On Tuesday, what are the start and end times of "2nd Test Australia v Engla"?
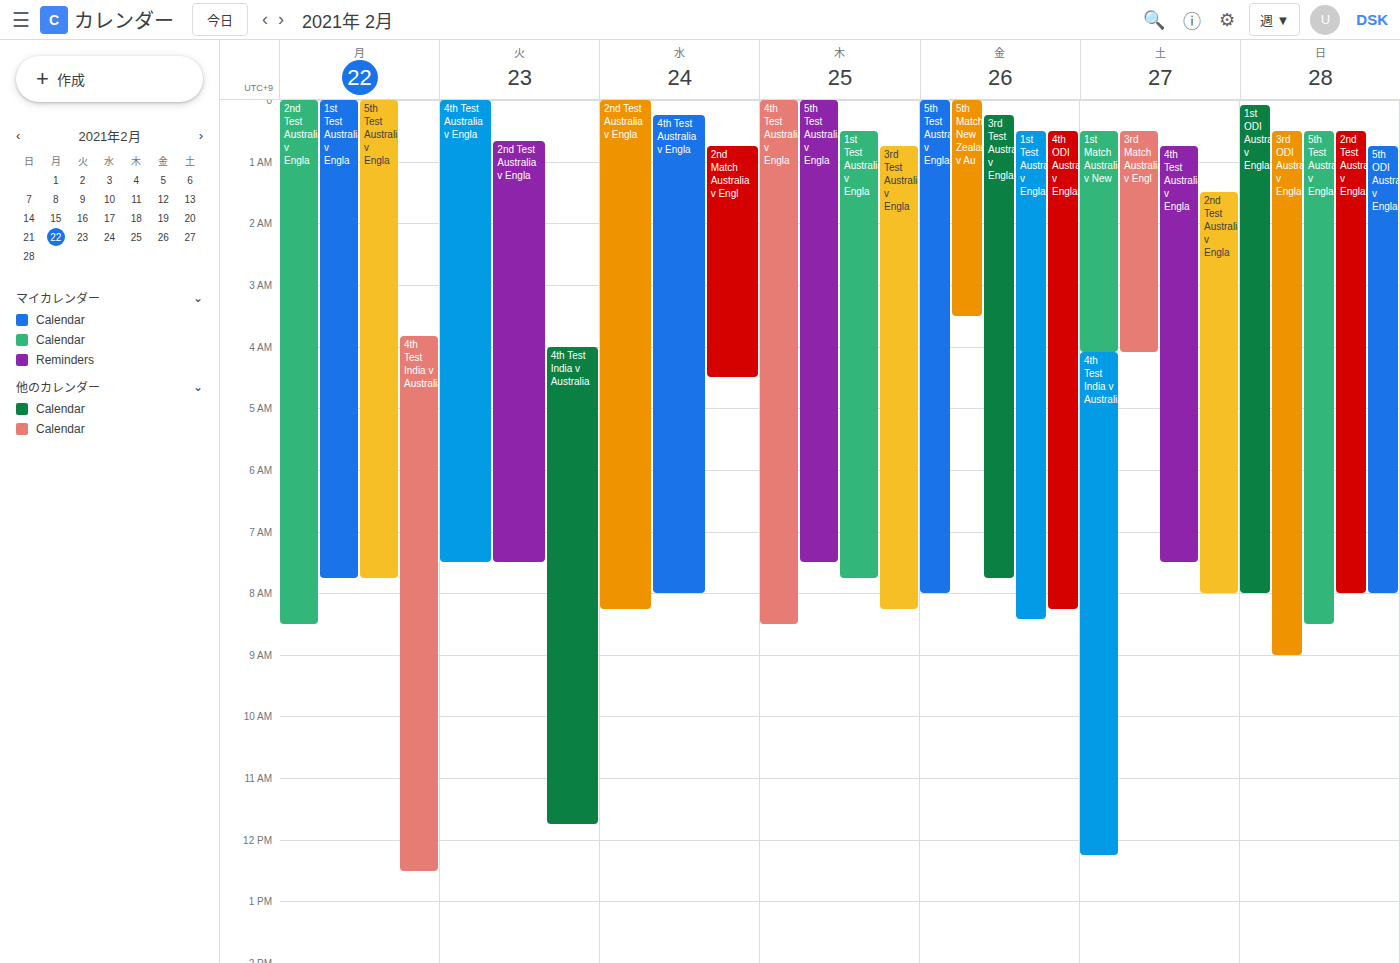
12:40 AM to 7:30 AM